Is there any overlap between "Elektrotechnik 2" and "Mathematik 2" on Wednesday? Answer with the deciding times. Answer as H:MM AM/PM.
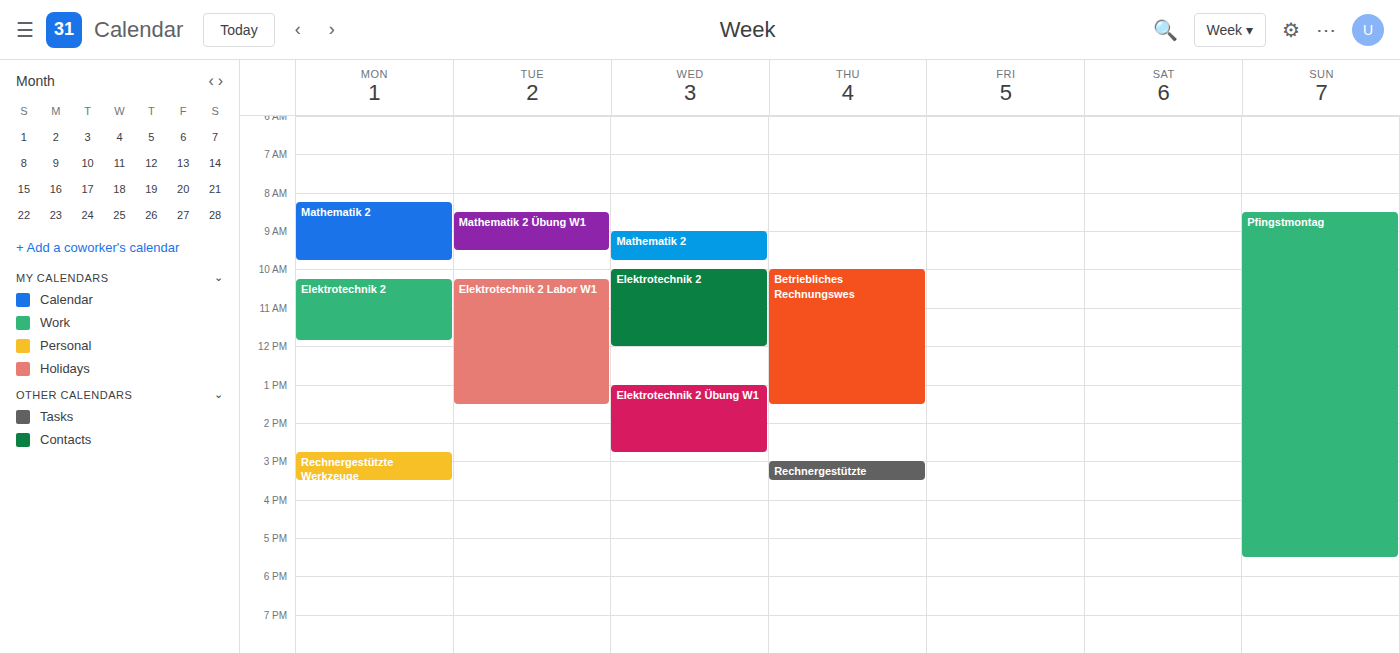
"Mathematik 2" ends at 9:45 AM and "Elektrotechnik 2" starts at 10:00 AM -- no overlap.